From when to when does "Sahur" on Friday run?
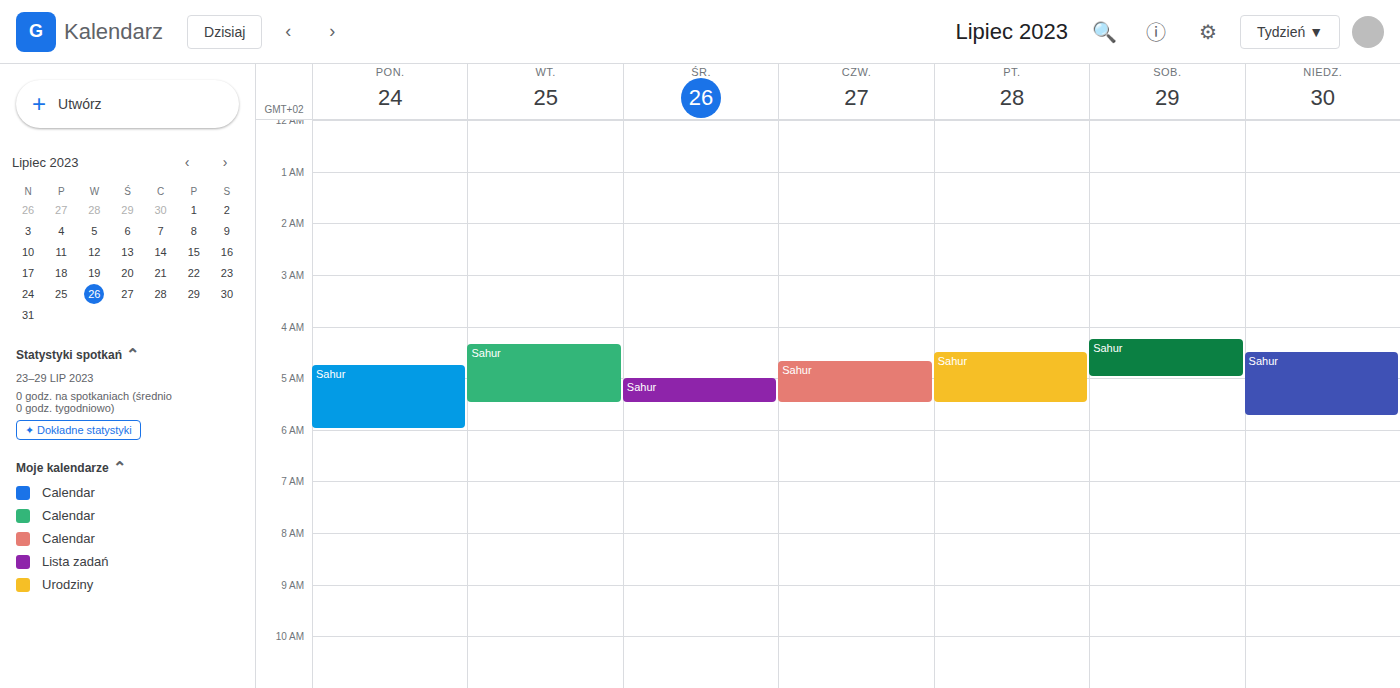
4:30 AM to 5:30 AM